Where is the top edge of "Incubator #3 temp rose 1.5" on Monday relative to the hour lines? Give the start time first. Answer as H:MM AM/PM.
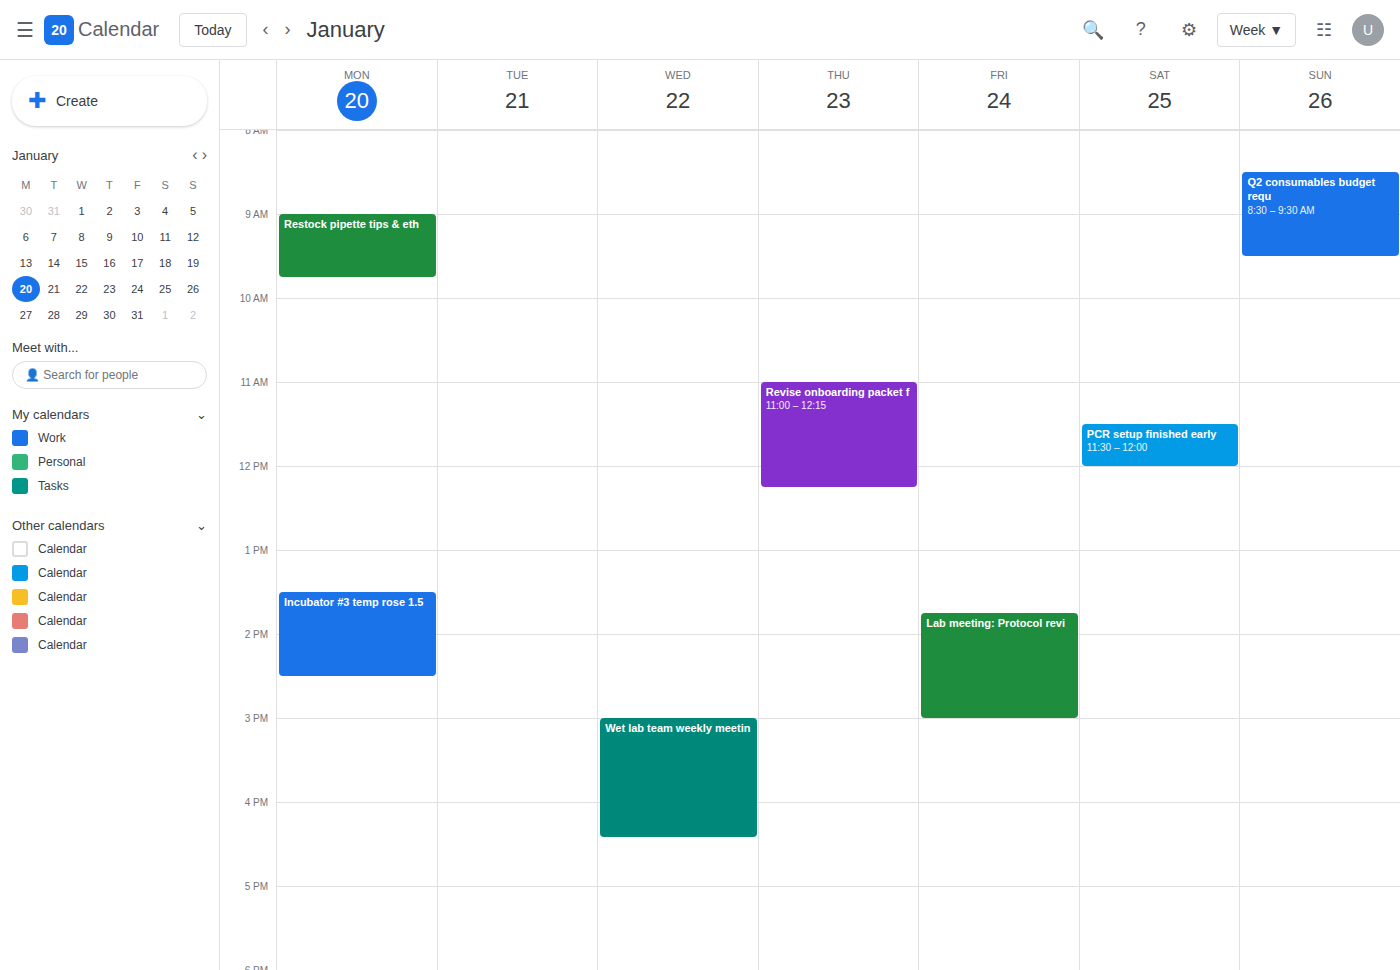
1:30 PM -- halfway between the 1 PM and 2 PM lines.